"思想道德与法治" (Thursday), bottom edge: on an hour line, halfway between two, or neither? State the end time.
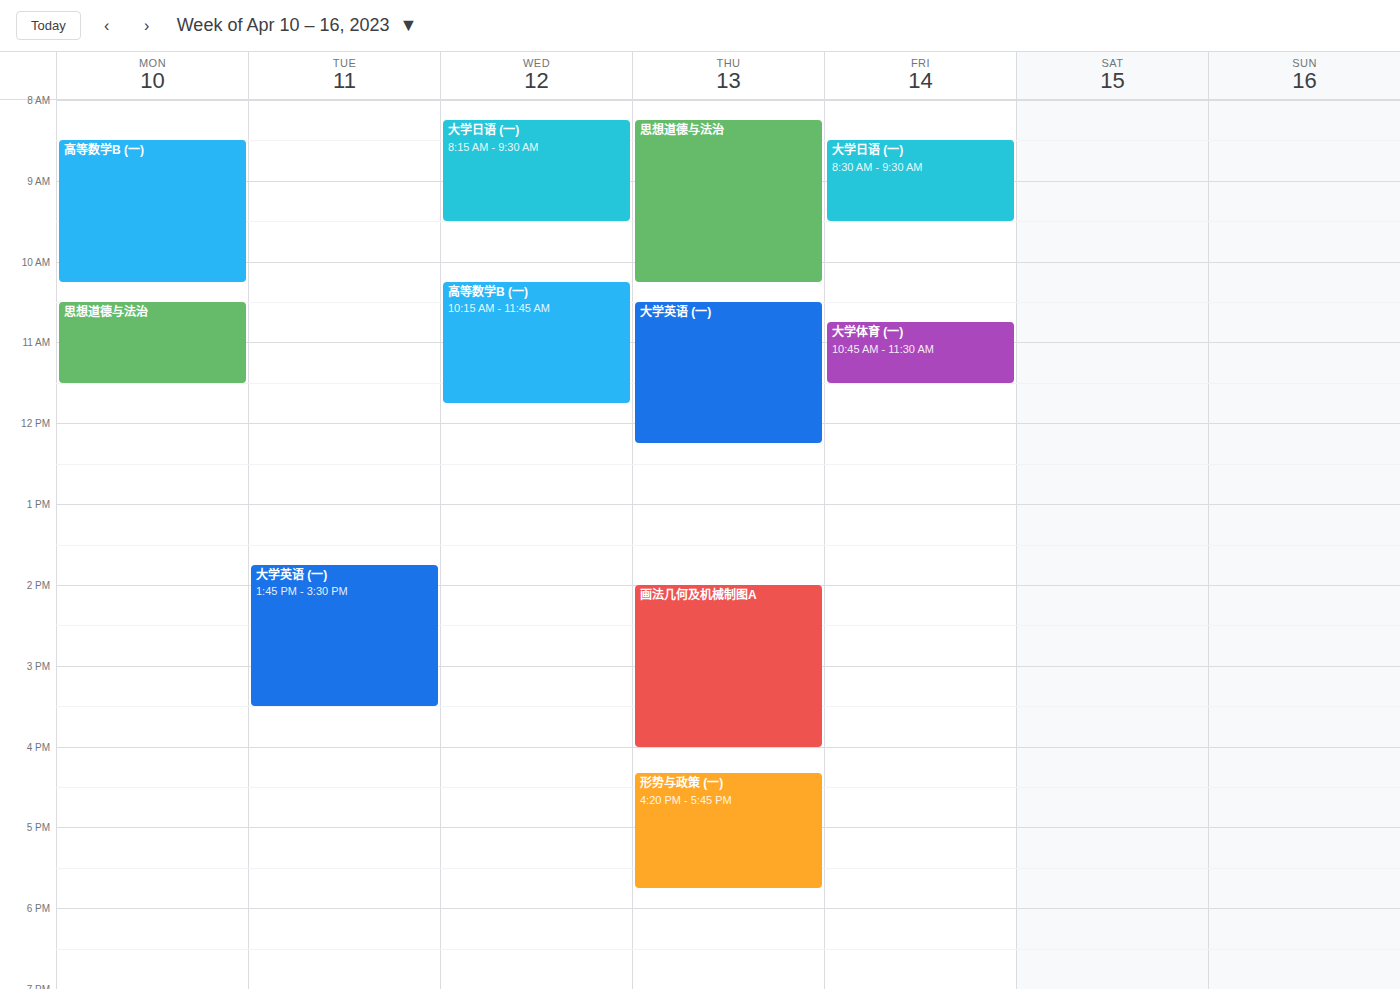
10:15 AM -- neither: a quarter of the way from the 10 AM line to the 11 AM line.